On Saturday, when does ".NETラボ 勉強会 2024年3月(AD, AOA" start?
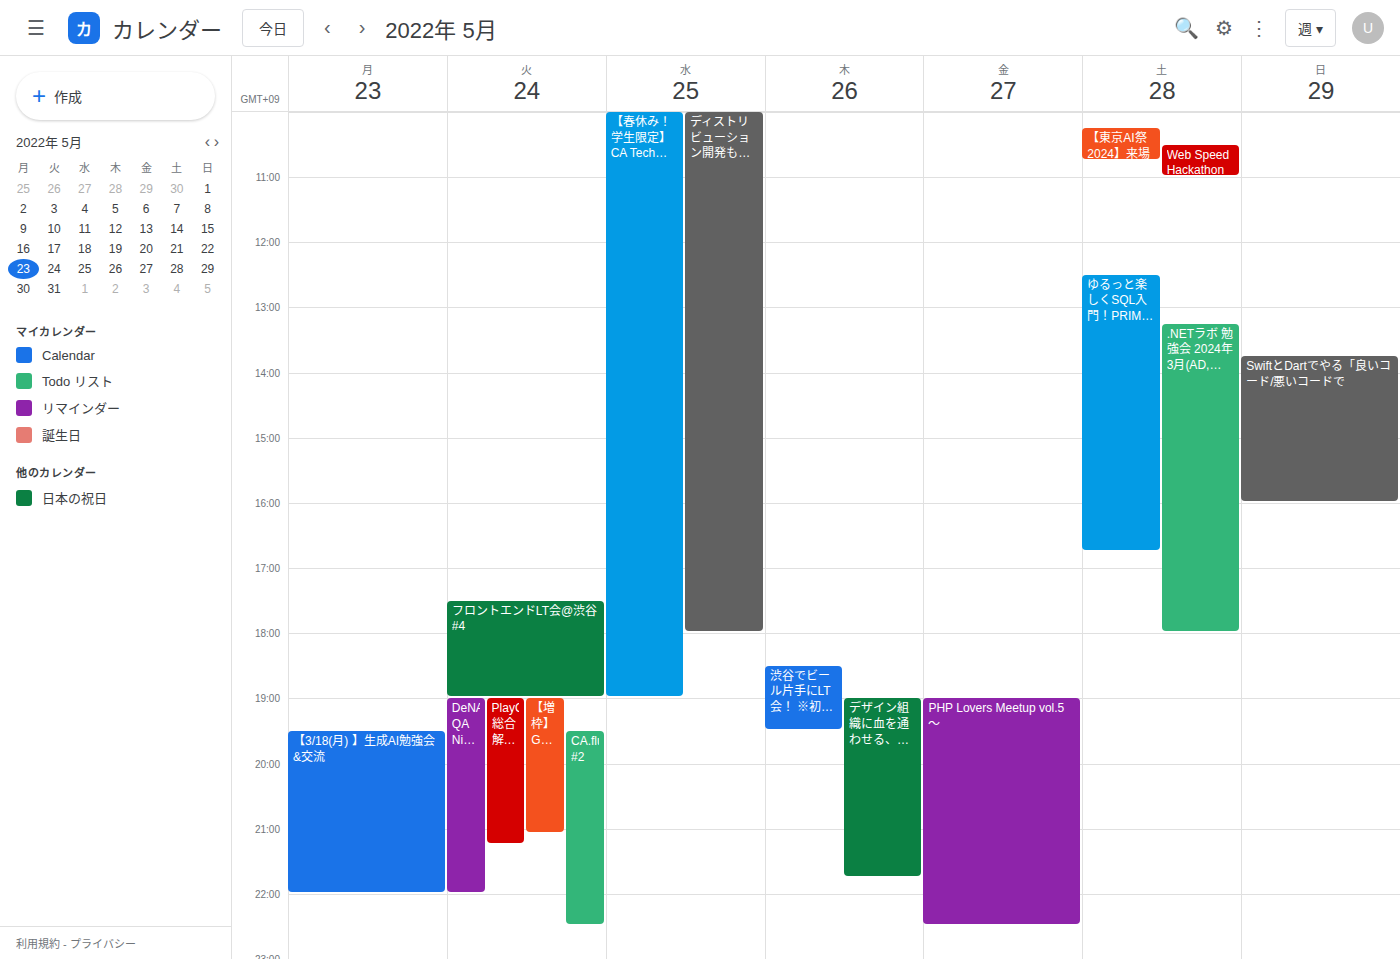
1:15 PM